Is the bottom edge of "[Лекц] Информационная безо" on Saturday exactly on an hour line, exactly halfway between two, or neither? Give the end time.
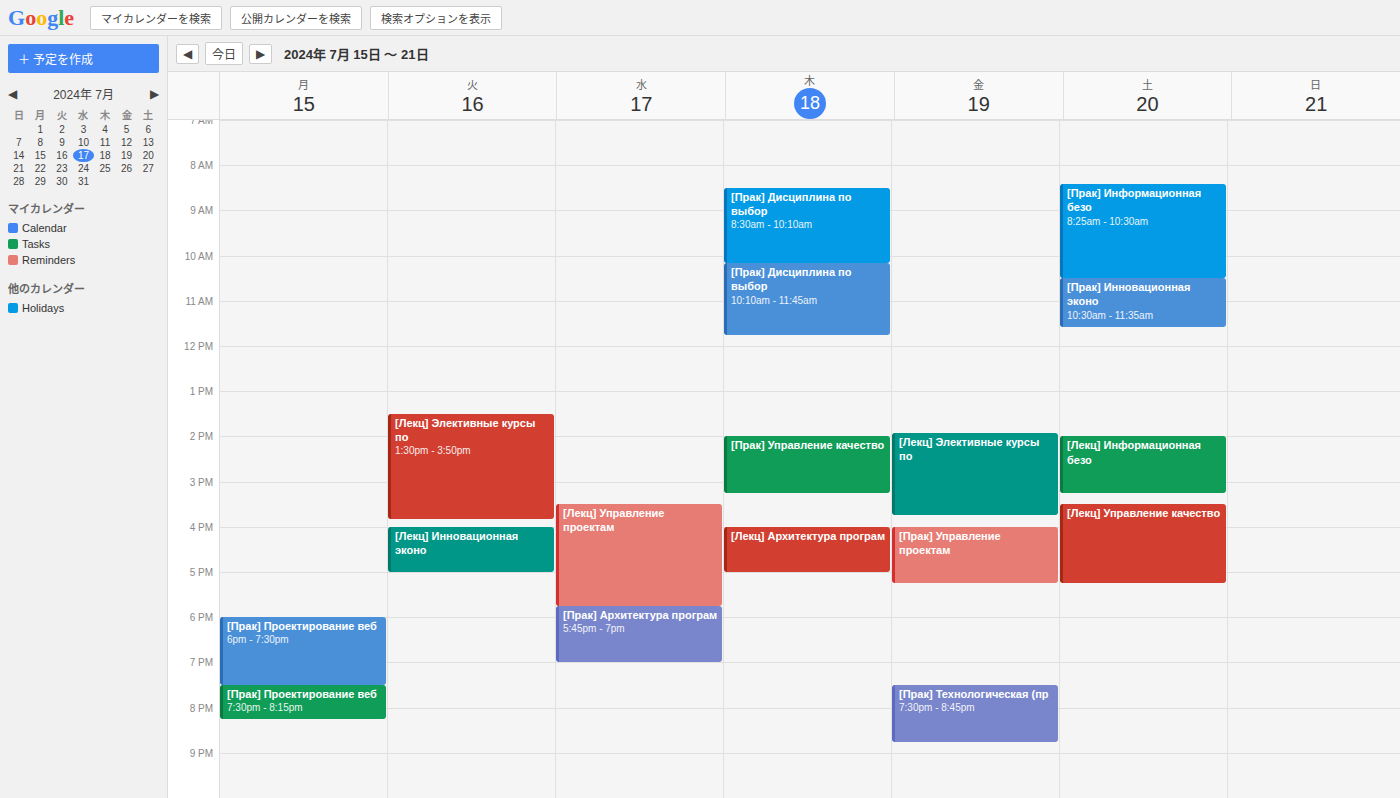
3:15 PM -- neither: a quarter of the way from the 3 PM line to the 4 PM line.